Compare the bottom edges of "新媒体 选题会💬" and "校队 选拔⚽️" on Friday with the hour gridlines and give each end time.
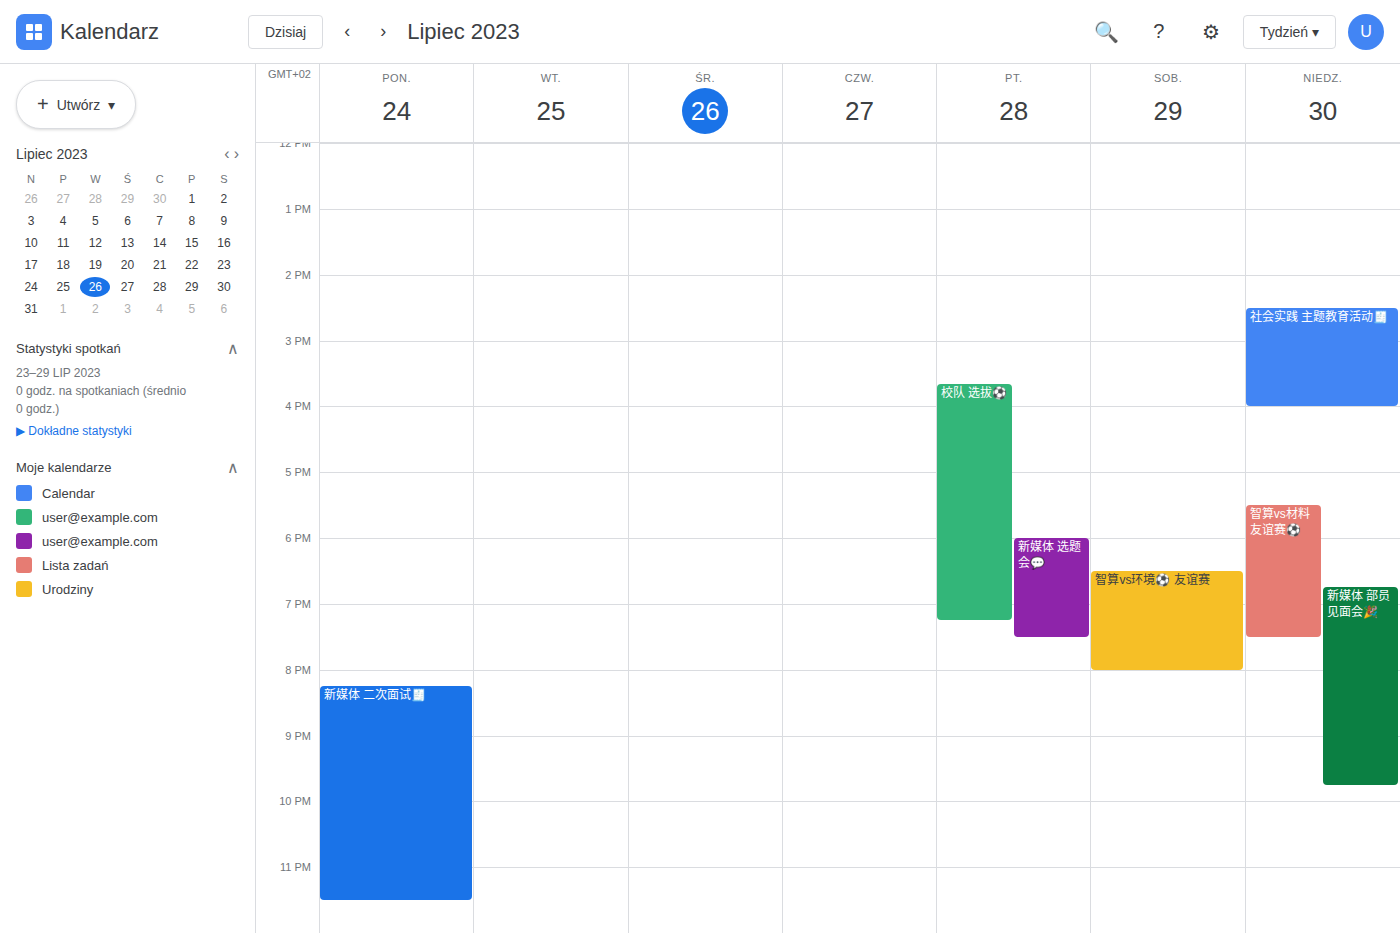
"新媒体 选题会💬": 7:30 PM, halfway between the 7 PM and 8 PM lines. "校队 选拔⚽️": 7:15 PM, neither: a quarter of the way from the 7 PM line to the 8 PM line.